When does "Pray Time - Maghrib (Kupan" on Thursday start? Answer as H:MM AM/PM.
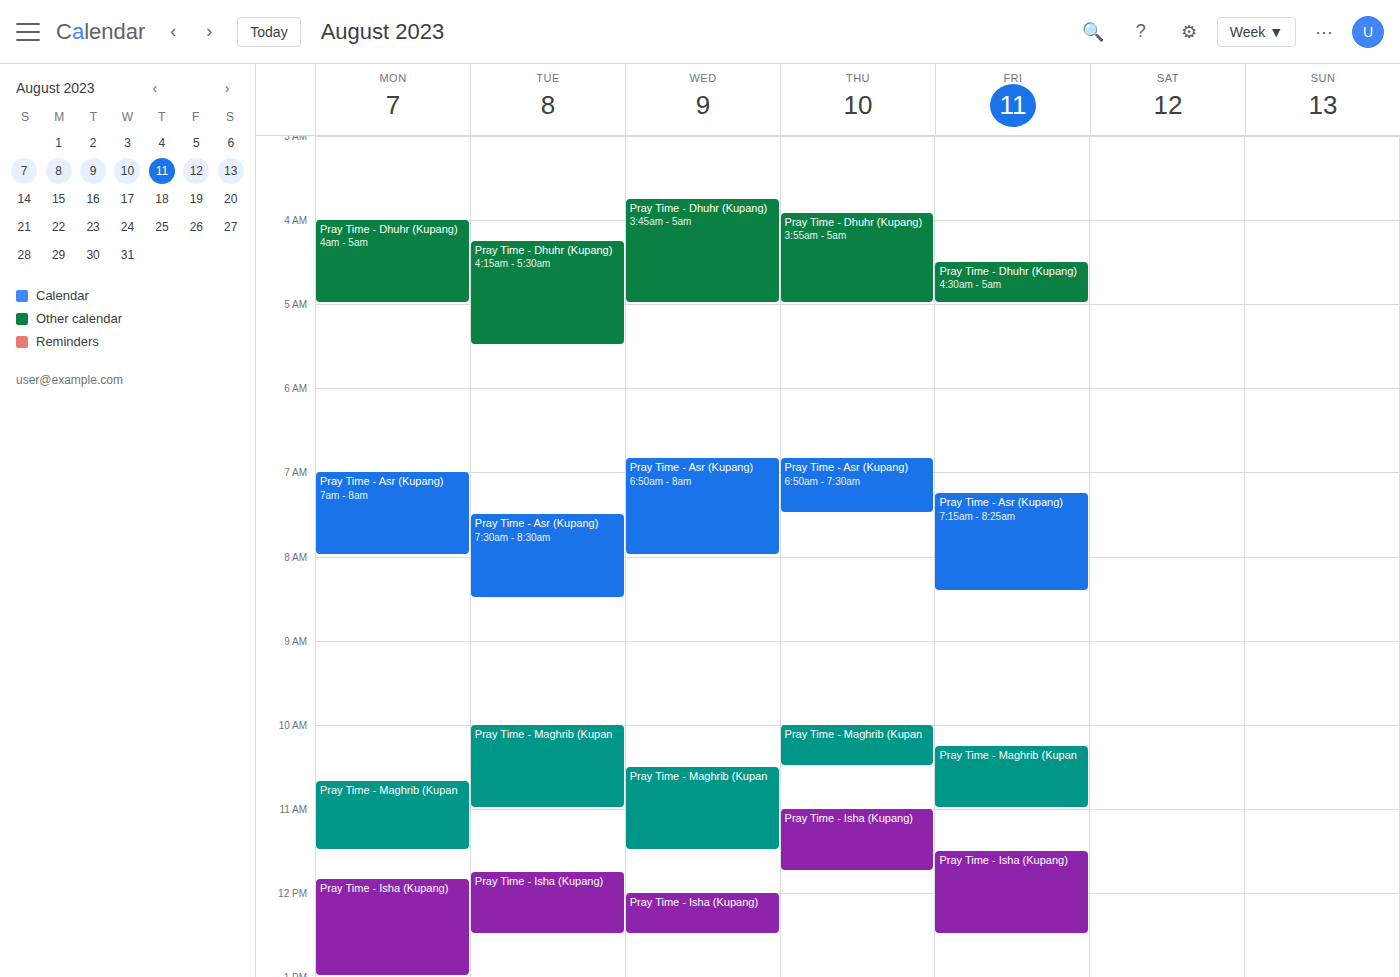
10:00 AM